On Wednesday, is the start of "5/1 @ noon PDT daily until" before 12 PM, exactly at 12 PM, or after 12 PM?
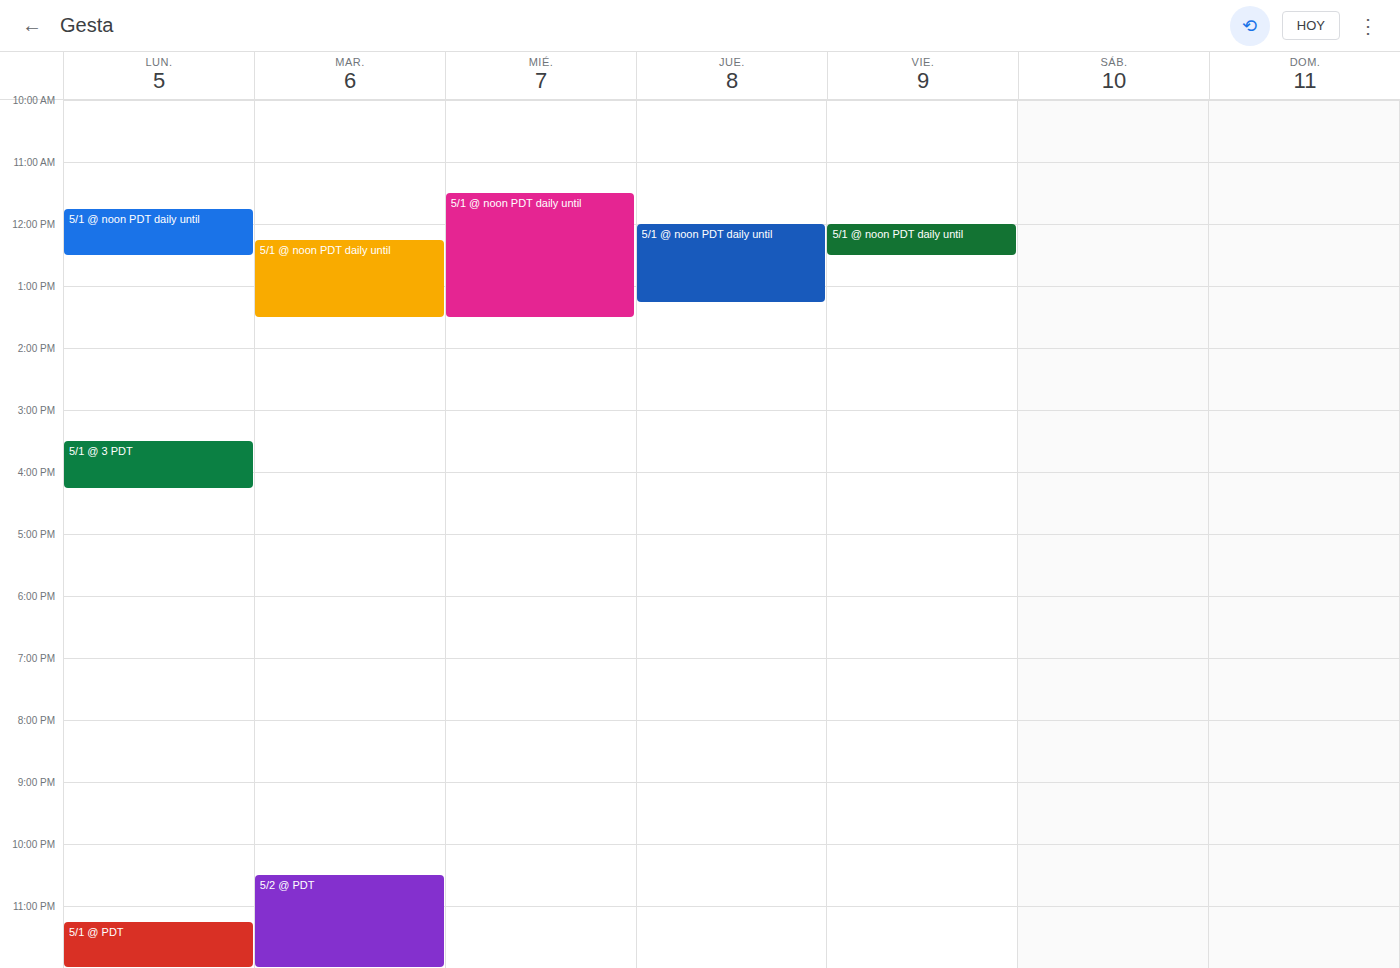
11:30 AM -- before 12 PM, 30 minutes above the 12 PM line.